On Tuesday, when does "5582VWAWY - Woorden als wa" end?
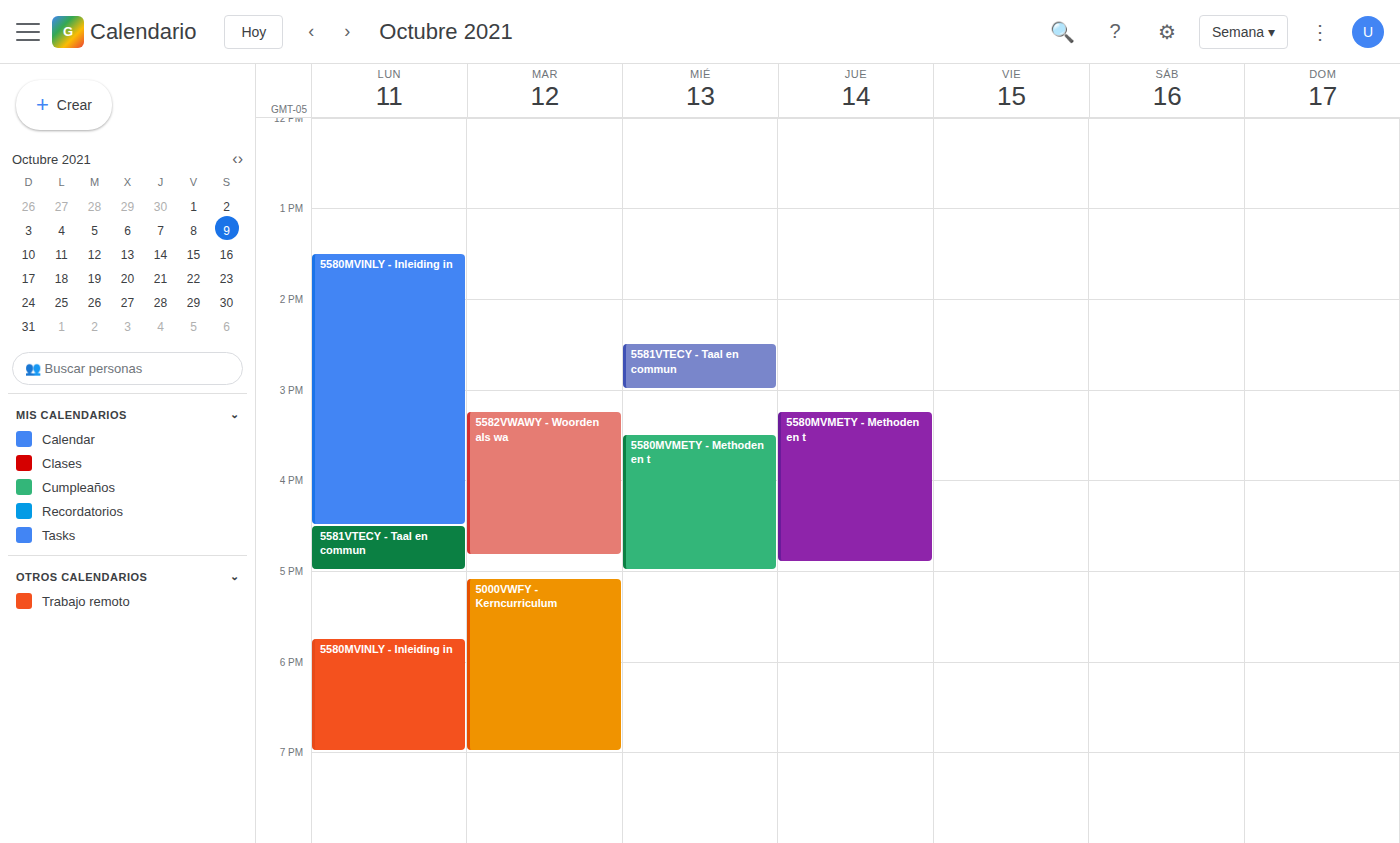
4:50 PM